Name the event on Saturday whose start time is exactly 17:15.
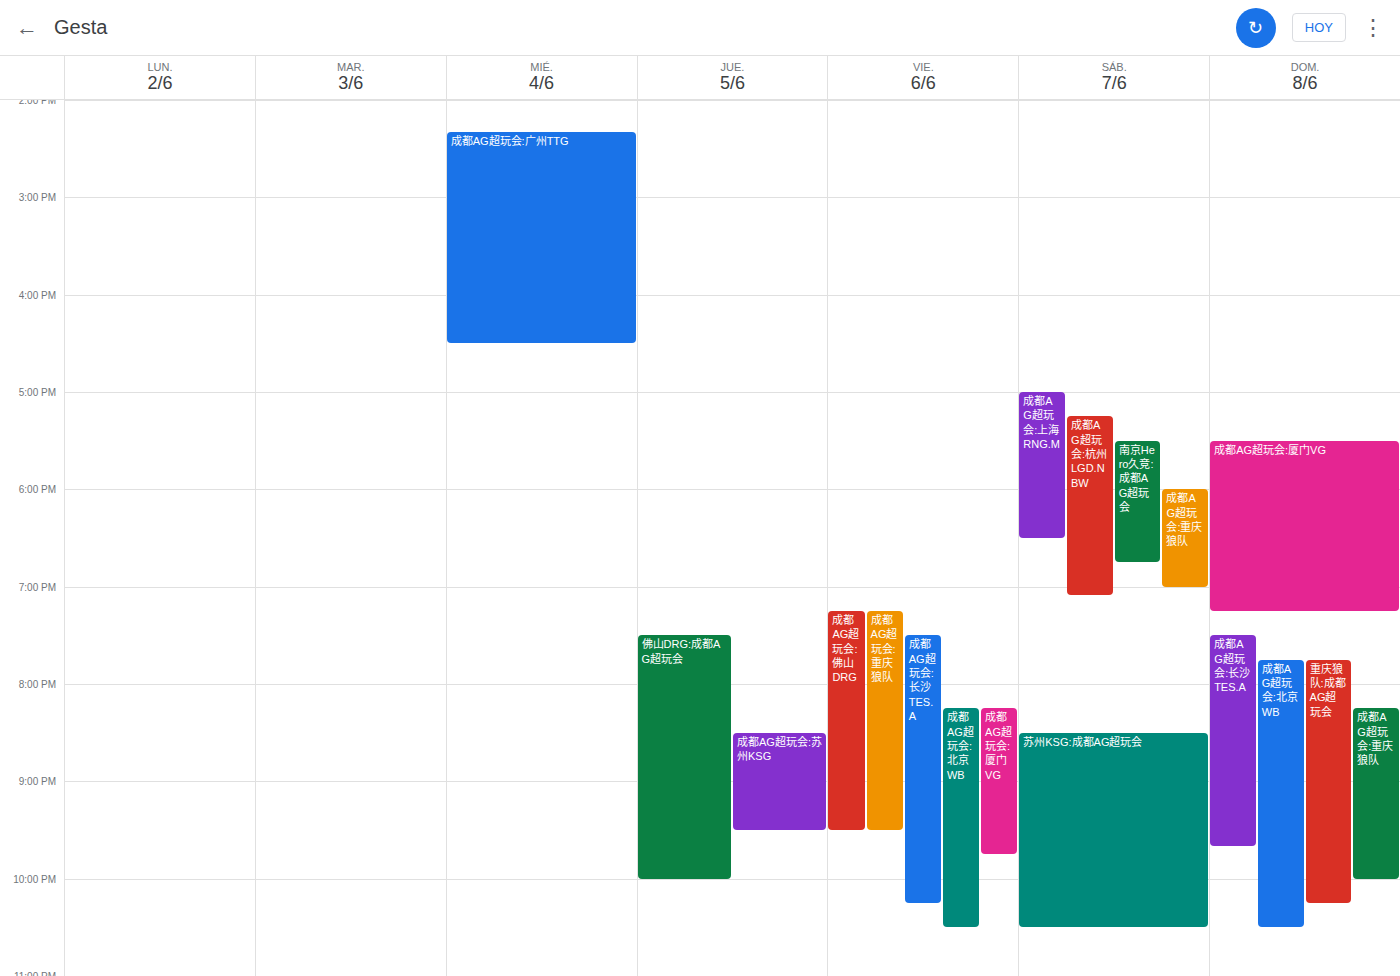
"成都AG超玩会:杭州LGD.NBW"